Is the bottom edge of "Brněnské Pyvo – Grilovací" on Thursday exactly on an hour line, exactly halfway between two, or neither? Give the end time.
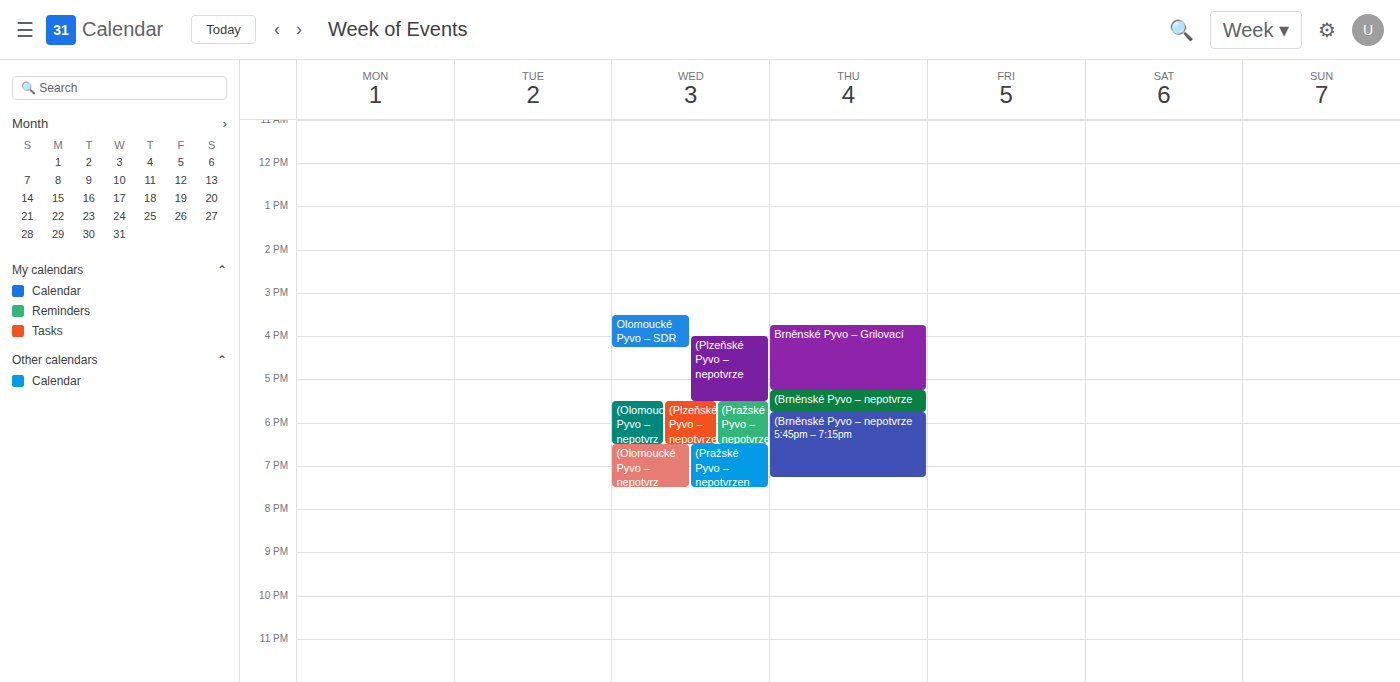
17:15 -- neither: a quarter of the way from the 17:00 line to the 18:00 line.